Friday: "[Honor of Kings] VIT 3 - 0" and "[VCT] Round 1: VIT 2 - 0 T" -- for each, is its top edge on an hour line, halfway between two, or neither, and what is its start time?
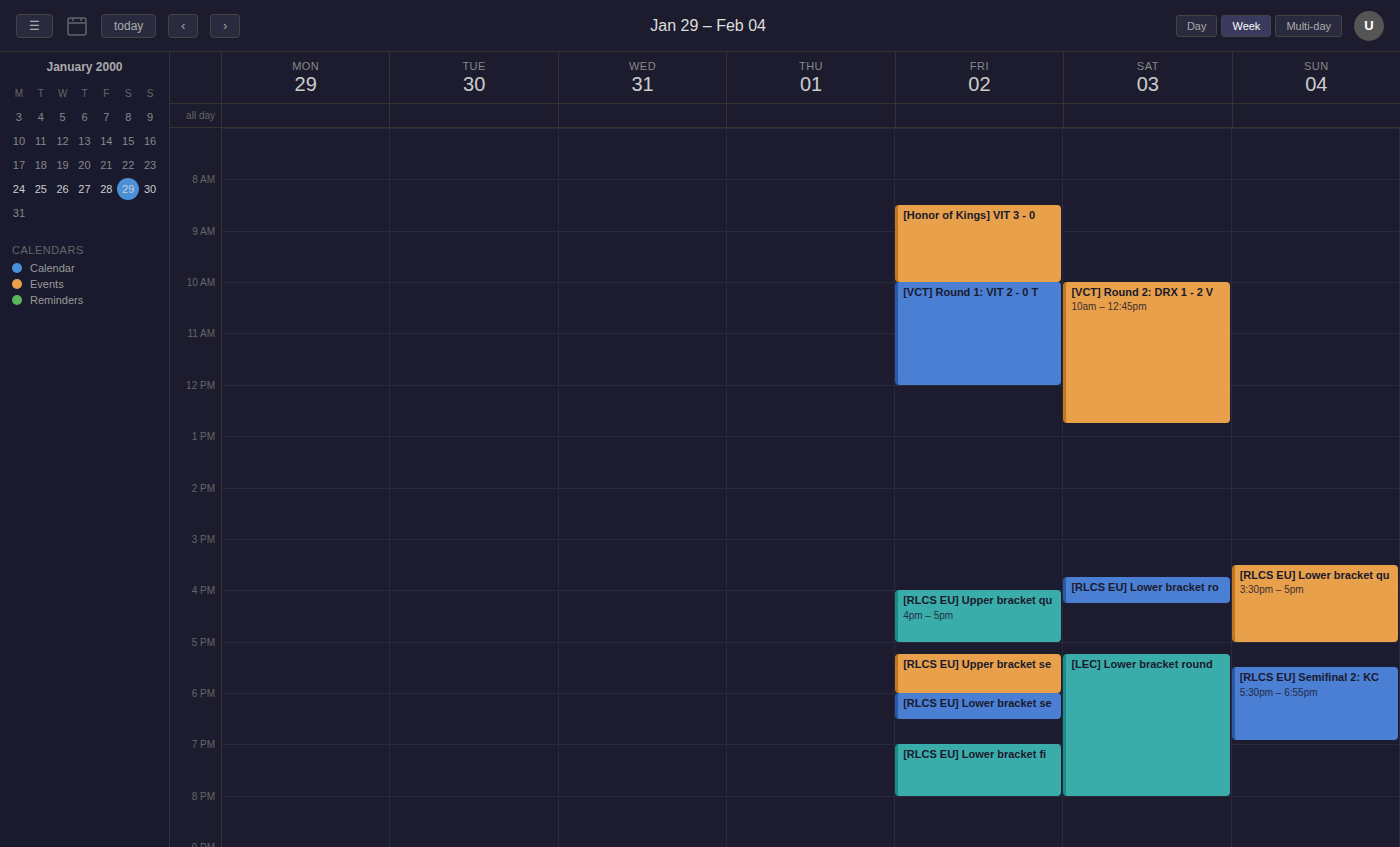
"[Honor of Kings] VIT 3 - 0": 8:30 AM, halfway between the 8 AM and 9 AM lines. "[VCT] Round 1: VIT 2 - 0 T": 10:00 AM, exactly on the 10 AM line.